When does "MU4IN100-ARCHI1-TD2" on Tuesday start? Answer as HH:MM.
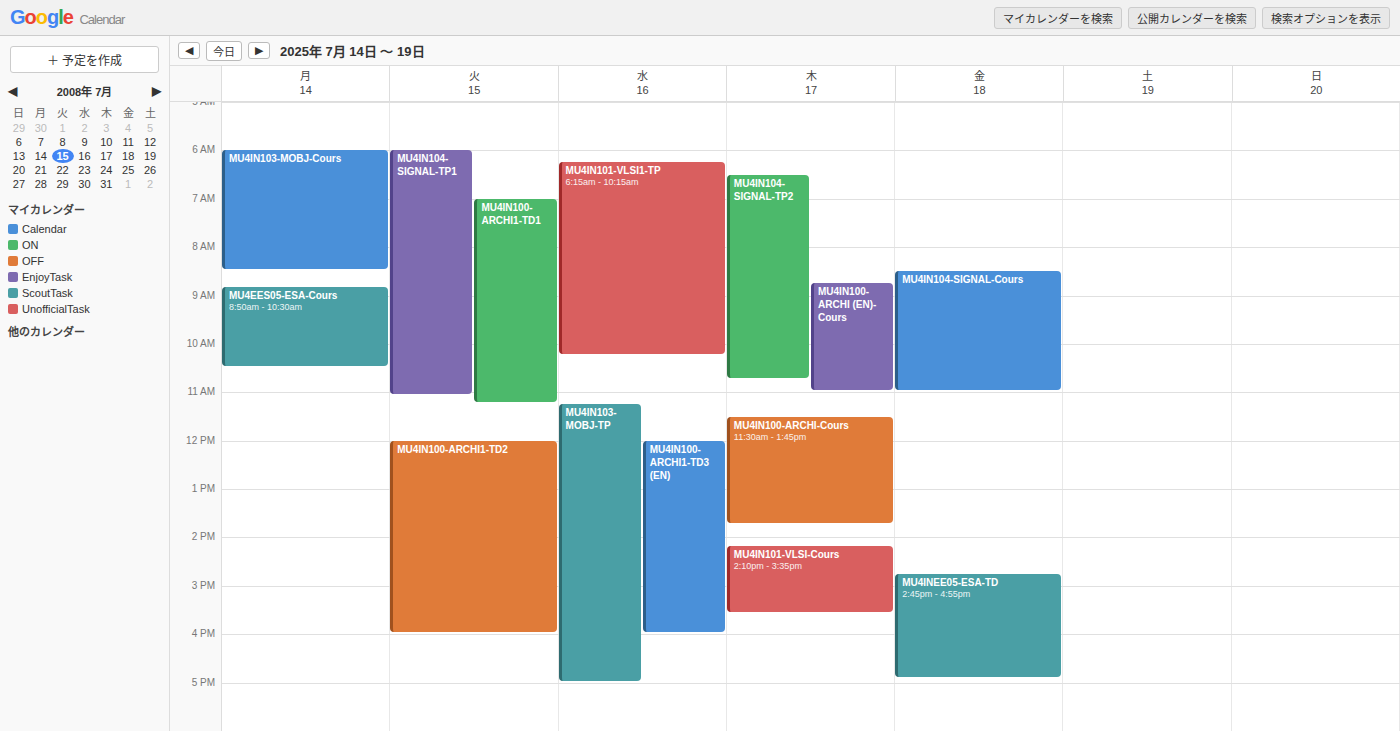
12:00